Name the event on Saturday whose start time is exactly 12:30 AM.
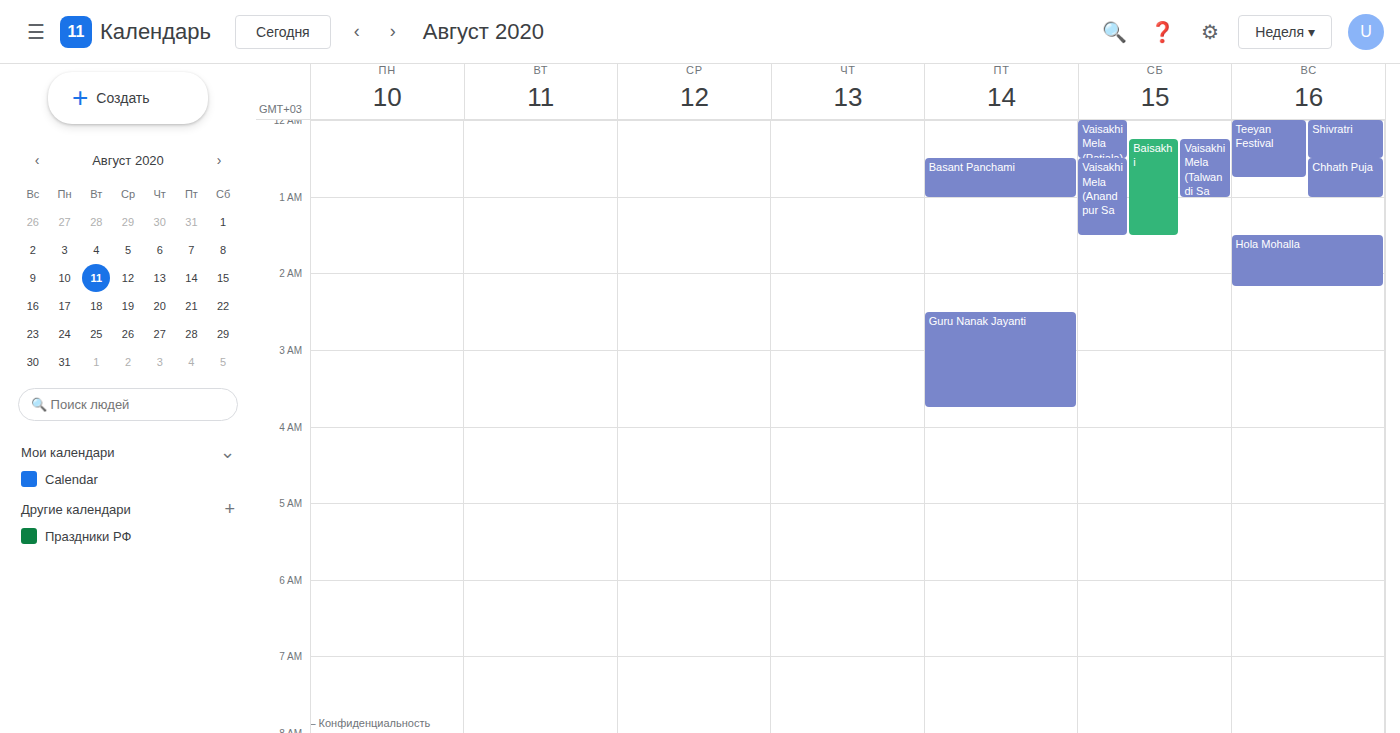
"Vaisakhi Mela (Anandpur Sa"